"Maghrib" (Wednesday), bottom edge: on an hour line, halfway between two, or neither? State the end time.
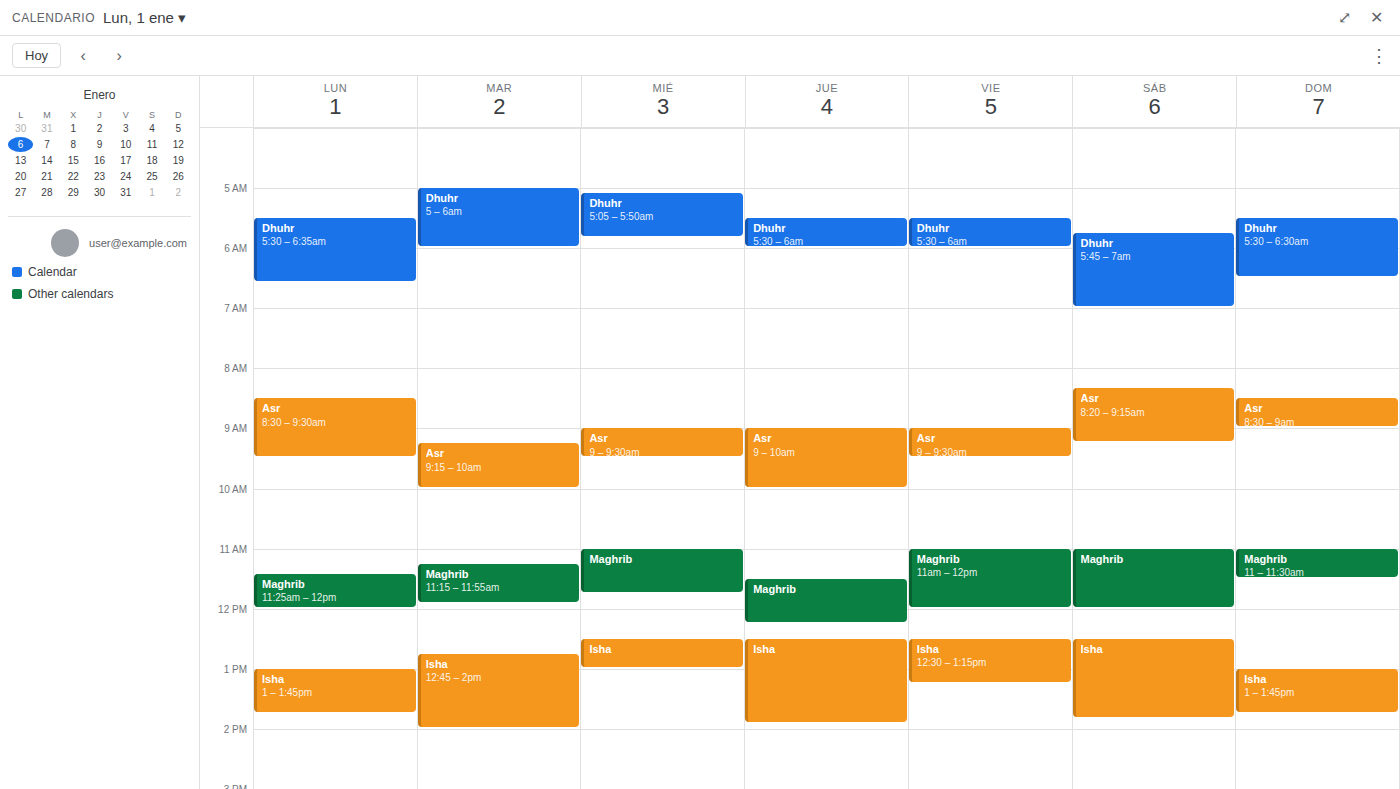
11:45 AM -- neither: three quarters of the way from the 11 AM line to the 12 PM line.